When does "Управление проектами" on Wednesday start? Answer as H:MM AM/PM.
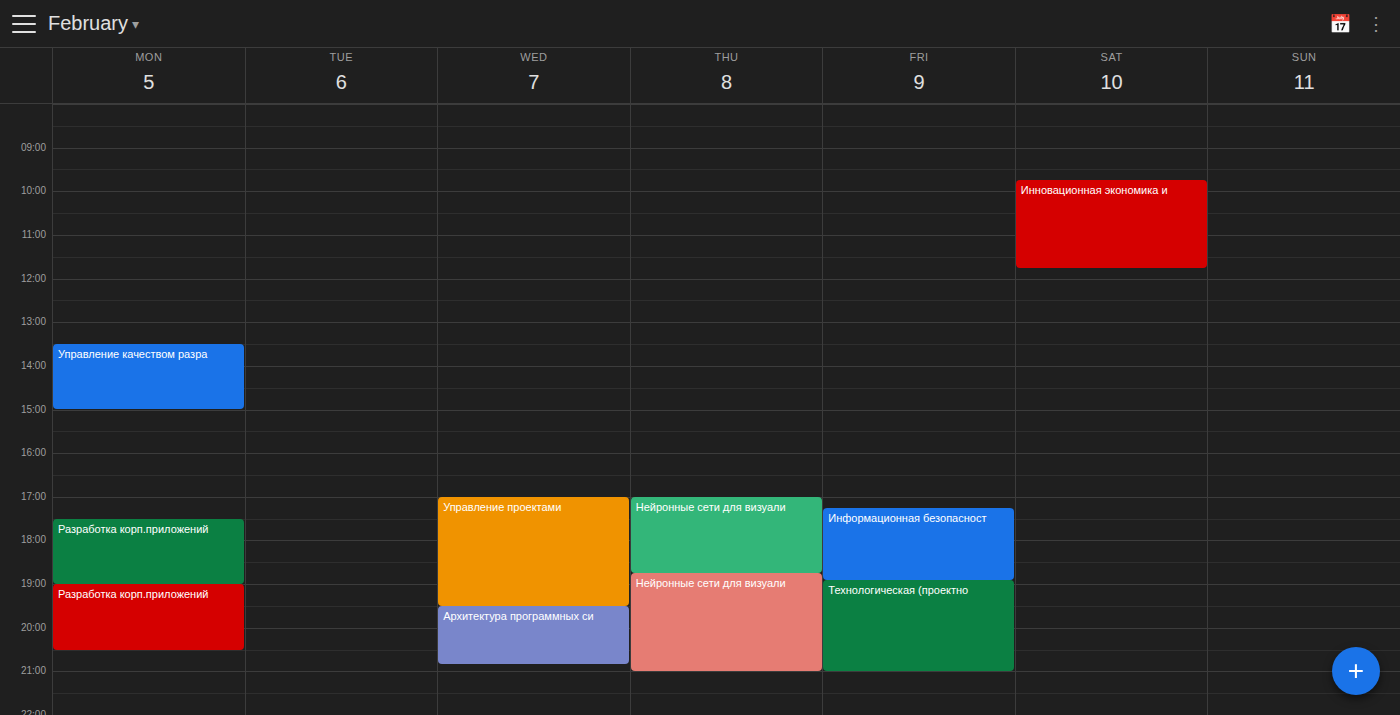
5:00 PM